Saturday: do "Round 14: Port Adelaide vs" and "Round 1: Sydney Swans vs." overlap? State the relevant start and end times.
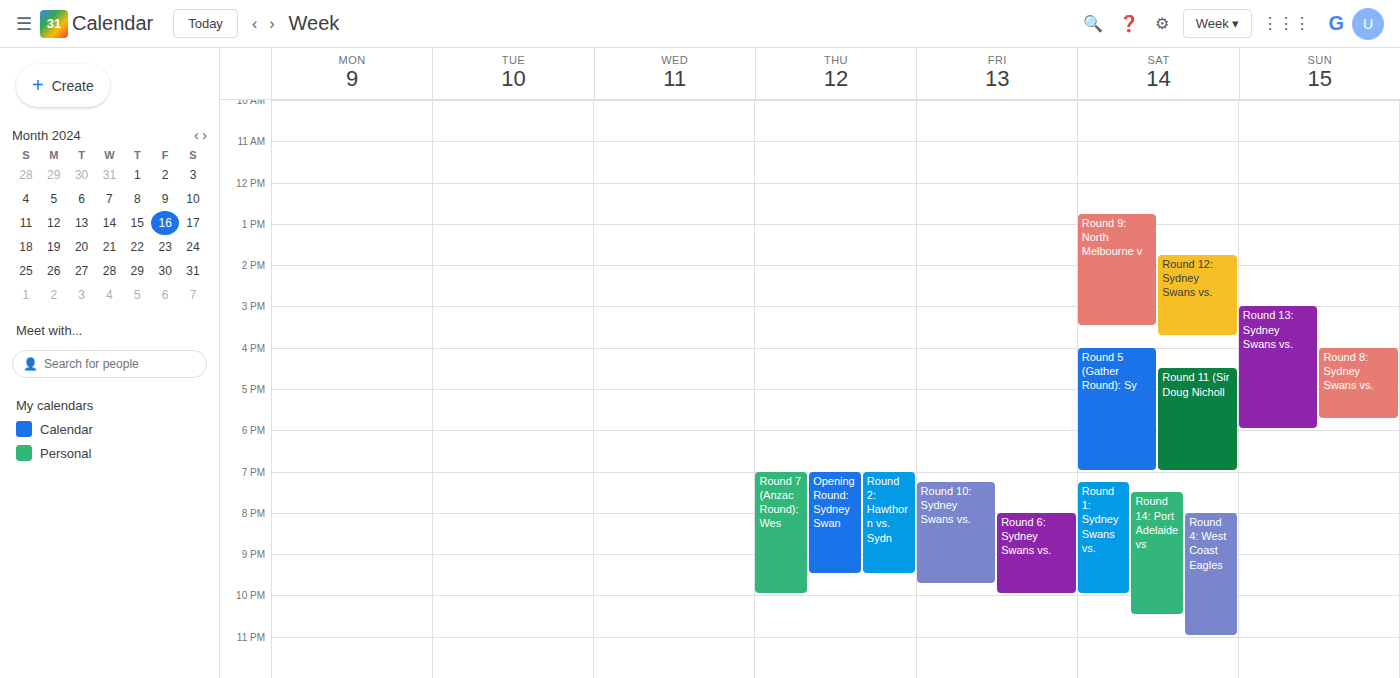
"Round 14: Port Adelaide vs" starts at 19:30, before "Round 1: Sydney Swans vs." ends at 22:00 -- they overlap.